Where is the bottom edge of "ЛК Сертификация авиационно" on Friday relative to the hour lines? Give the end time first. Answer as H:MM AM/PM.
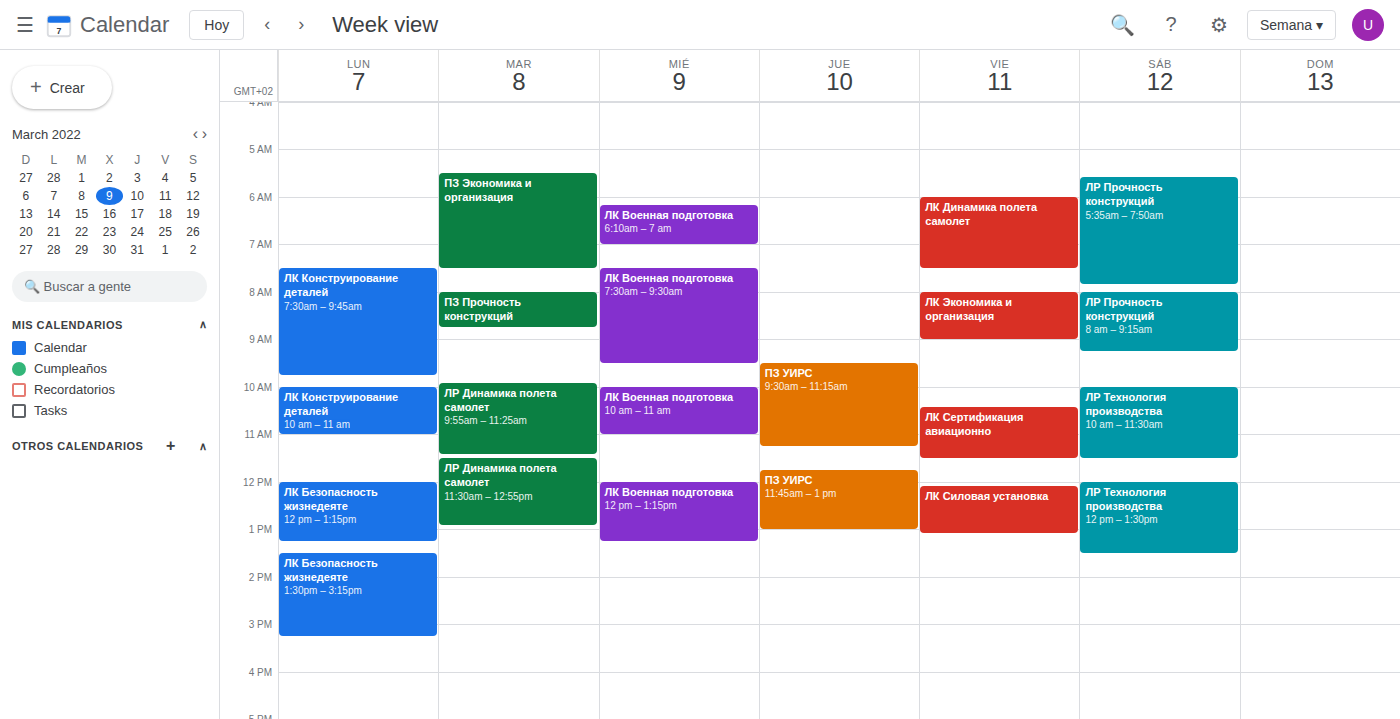
11:30 AM -- halfway between the 11 AM and 12 PM lines.